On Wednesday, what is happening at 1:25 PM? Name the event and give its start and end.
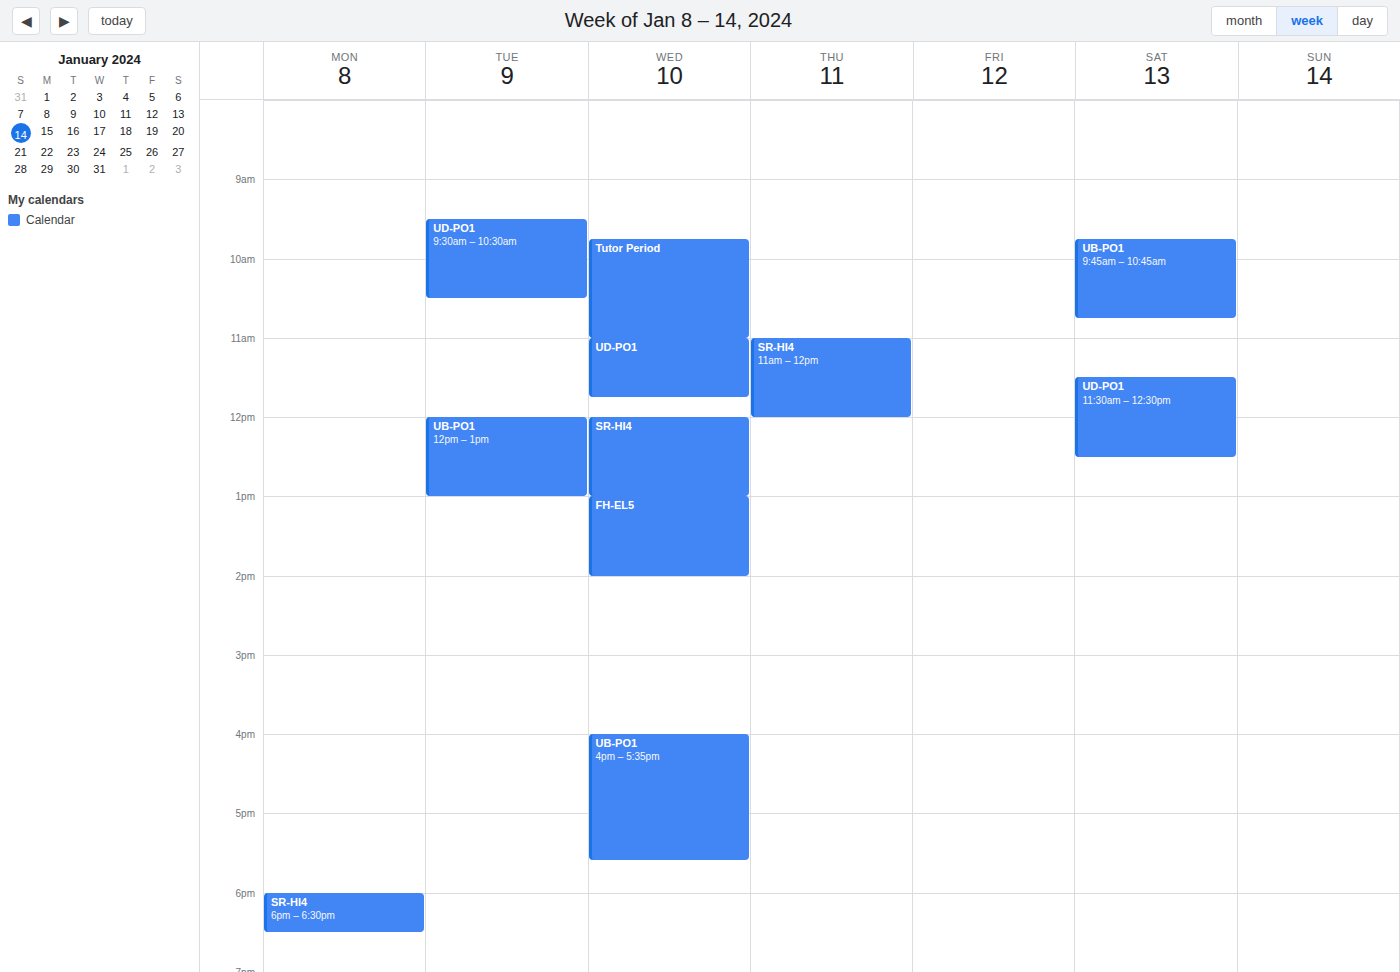
"FH-EL5", 1:00 PM to 2:00 PM